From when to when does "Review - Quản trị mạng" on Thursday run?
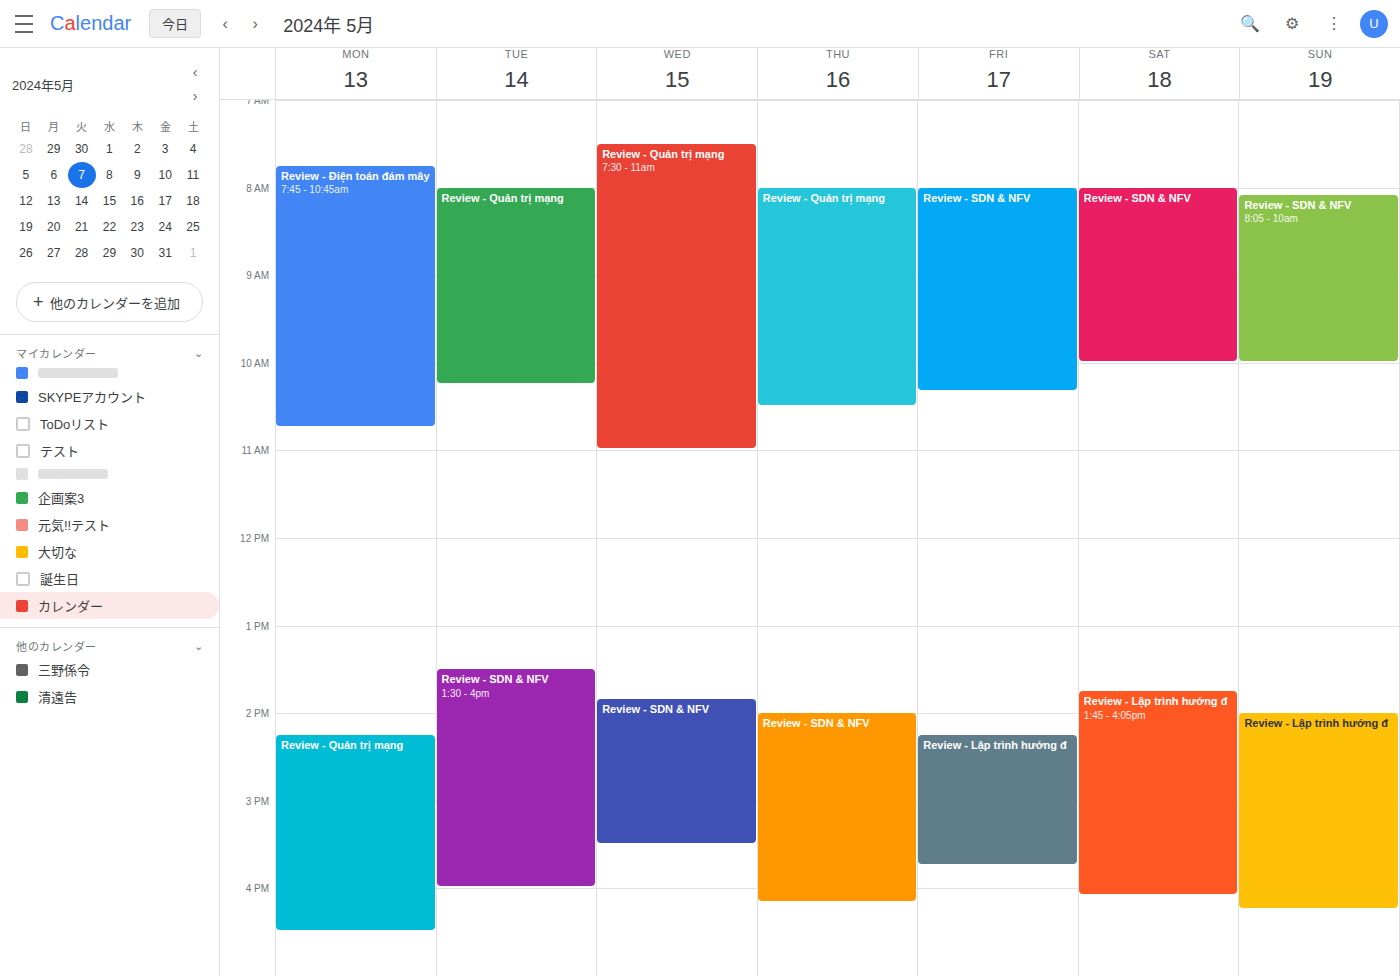
8:00 AM to 10:30 AM